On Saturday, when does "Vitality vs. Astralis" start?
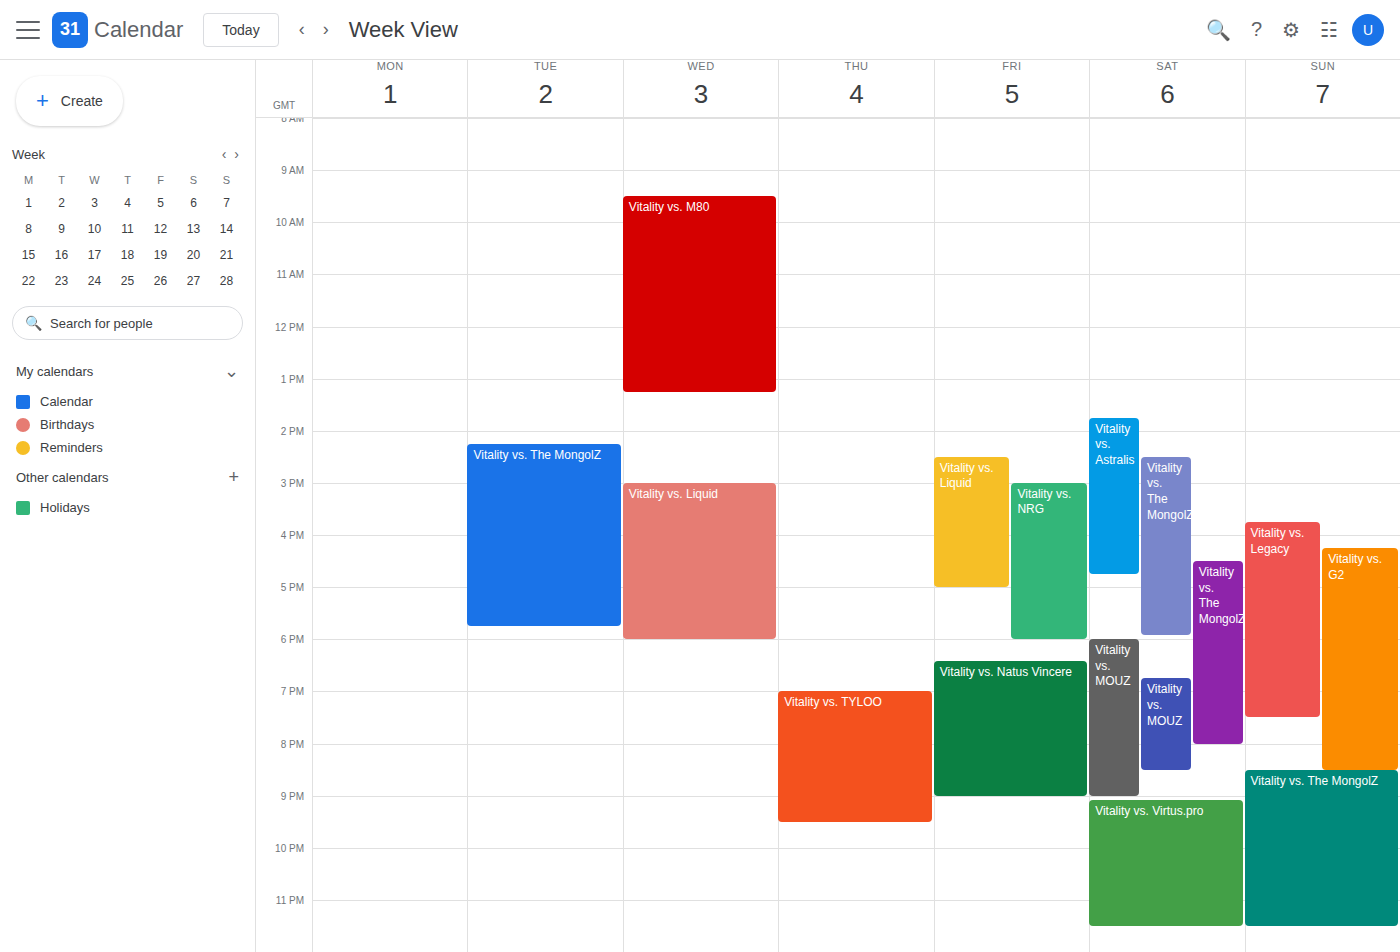
1:45 PM